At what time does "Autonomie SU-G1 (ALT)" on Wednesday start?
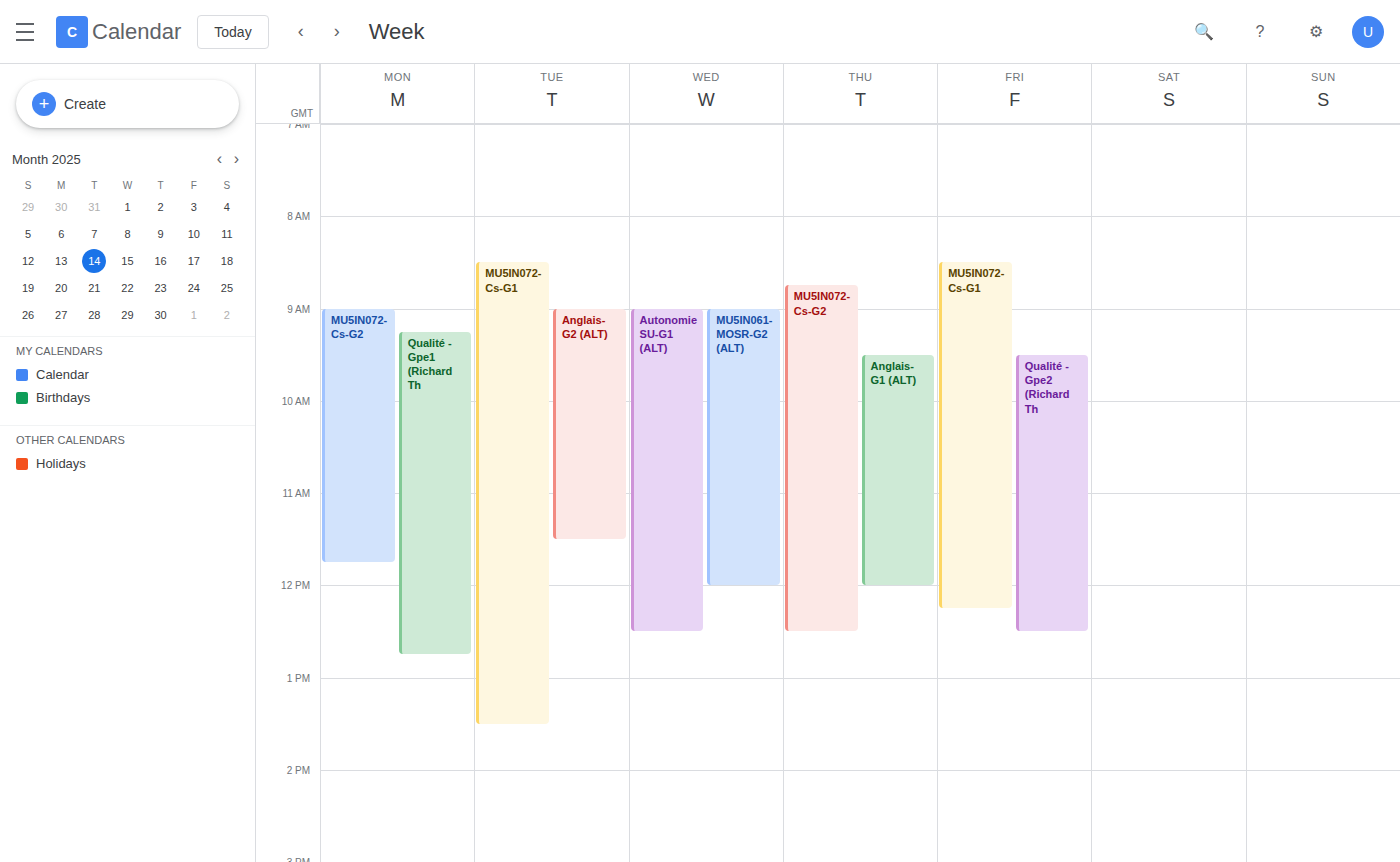
09:00